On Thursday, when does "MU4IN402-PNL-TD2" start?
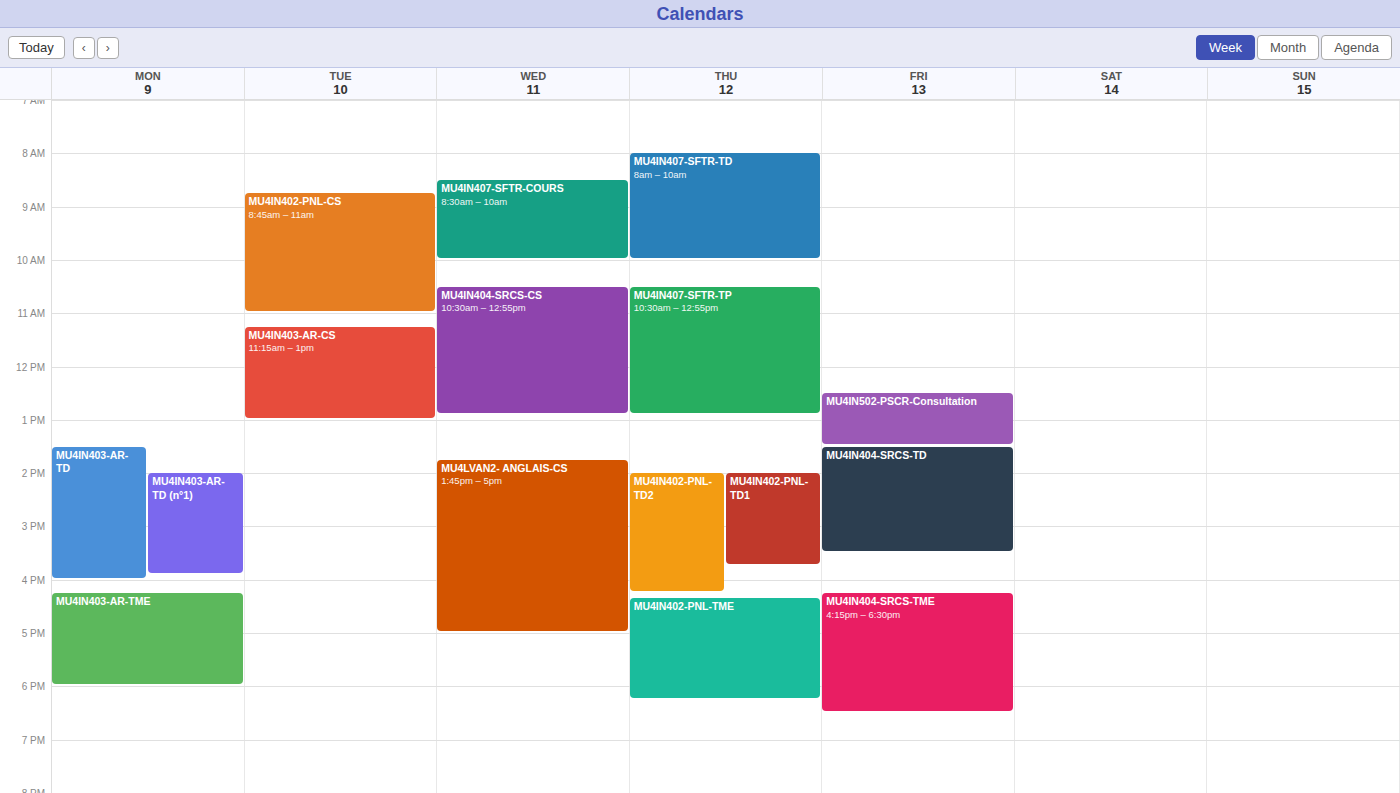
2:00 PM